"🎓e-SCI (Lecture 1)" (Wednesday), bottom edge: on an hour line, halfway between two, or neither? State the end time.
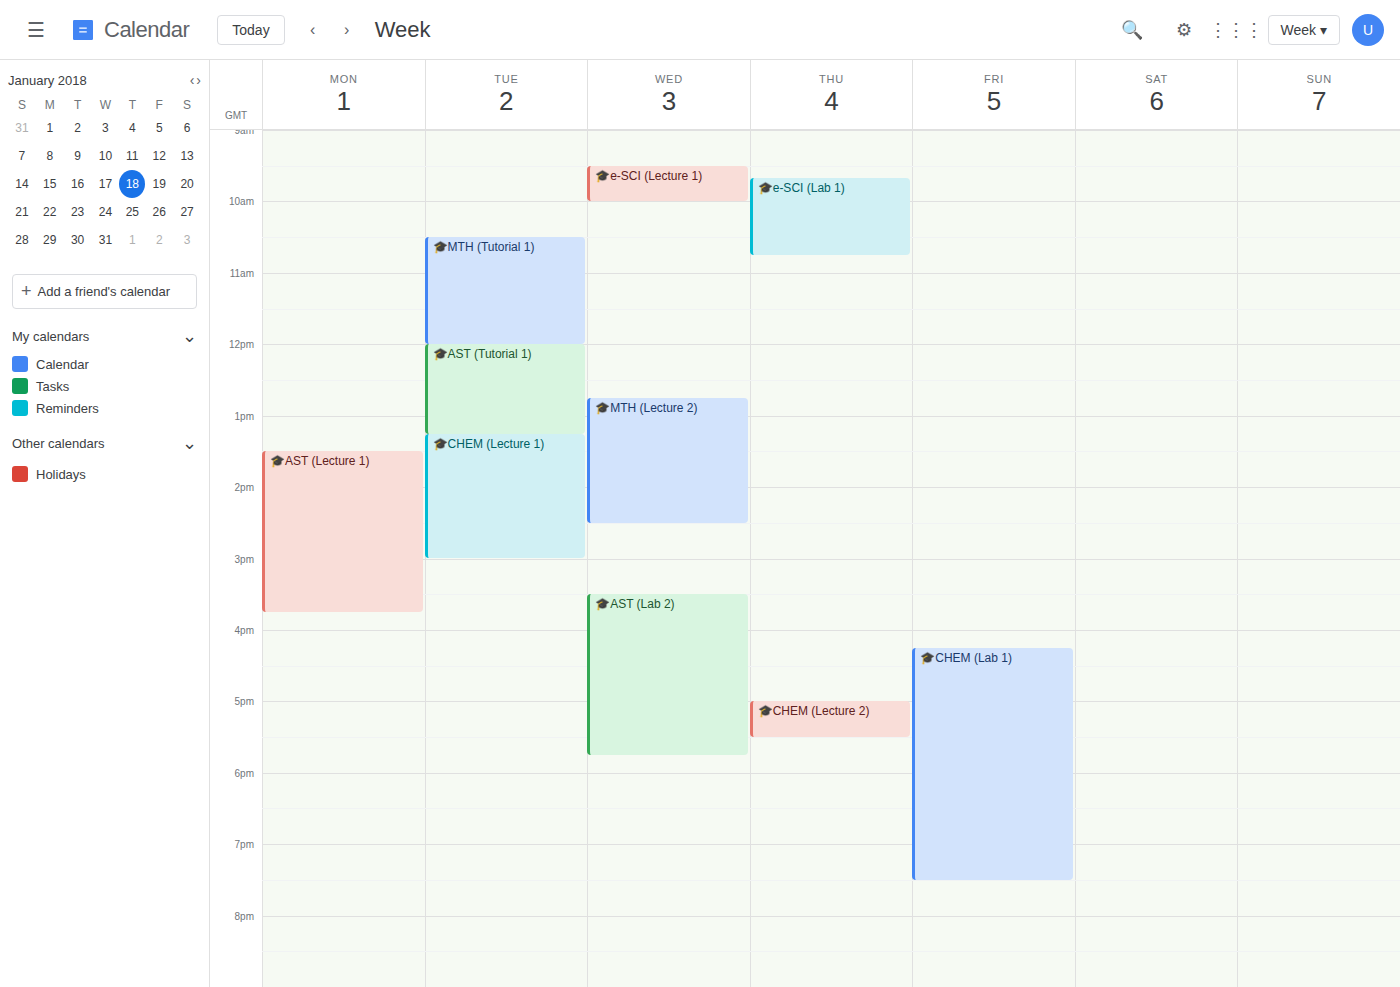
10:00 -- exactly on the 10:00 line.